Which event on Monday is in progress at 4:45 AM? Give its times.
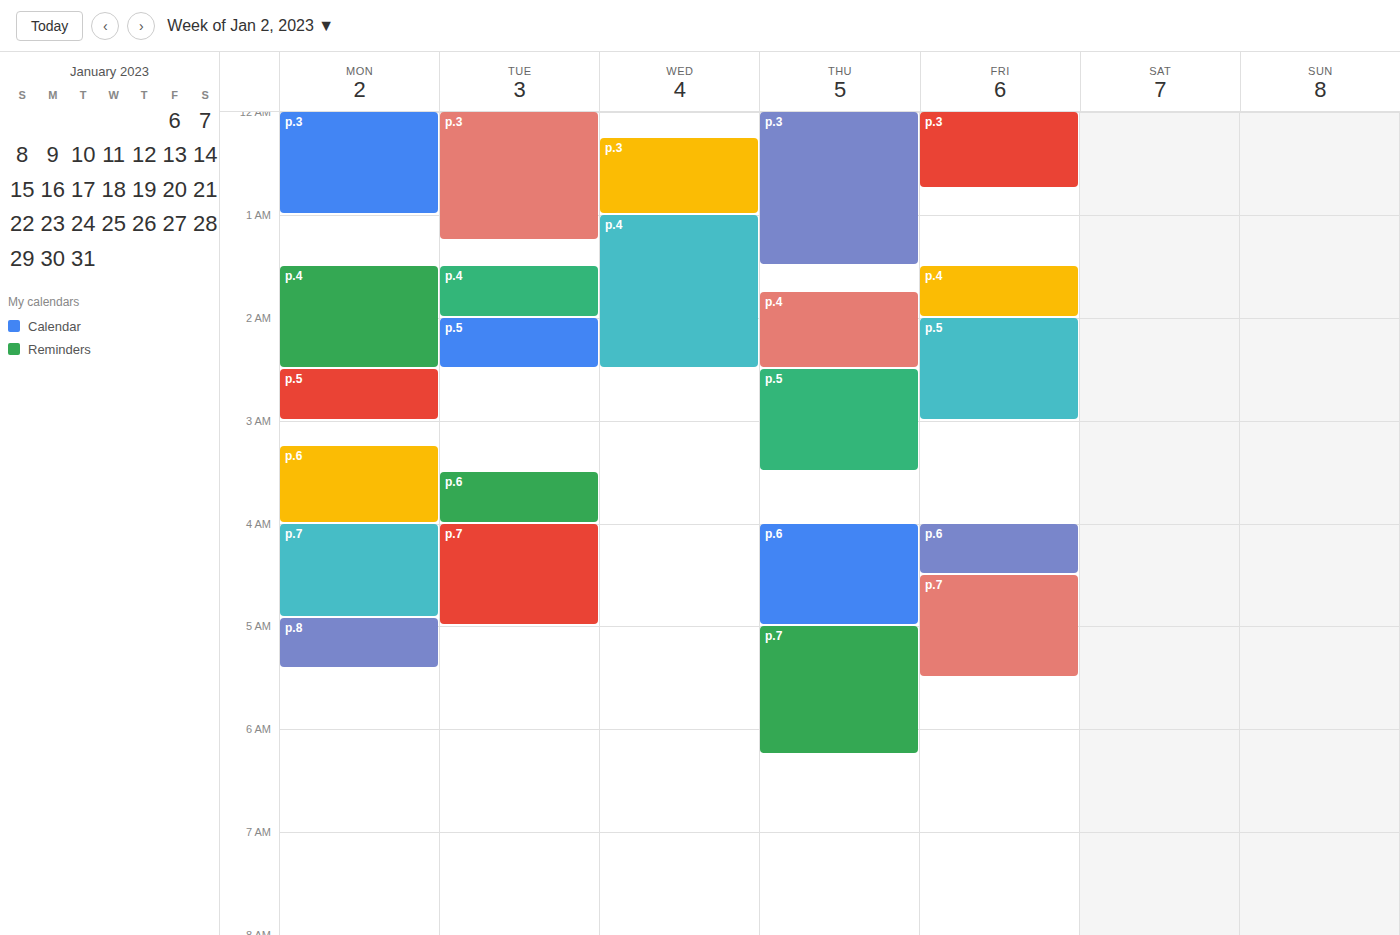
"p.7", 4:00 AM to 4:55 AM